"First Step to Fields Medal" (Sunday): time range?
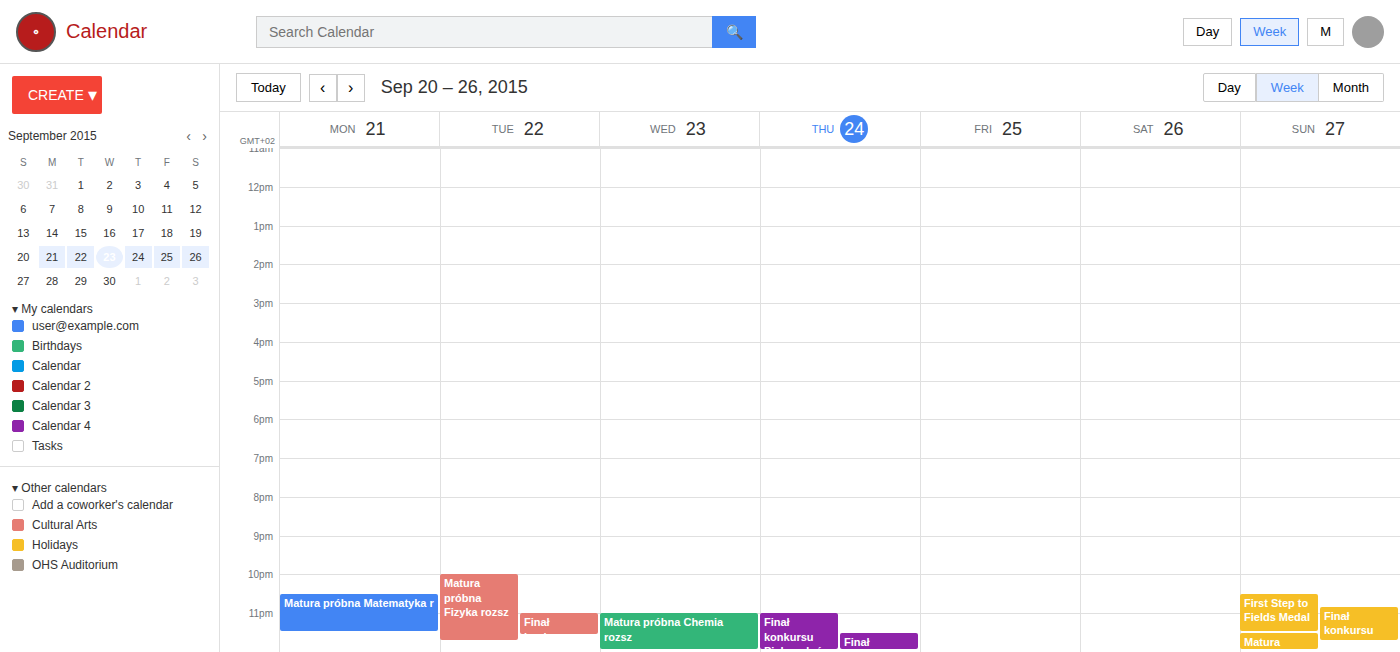
10:30 PM to 11:30 PM